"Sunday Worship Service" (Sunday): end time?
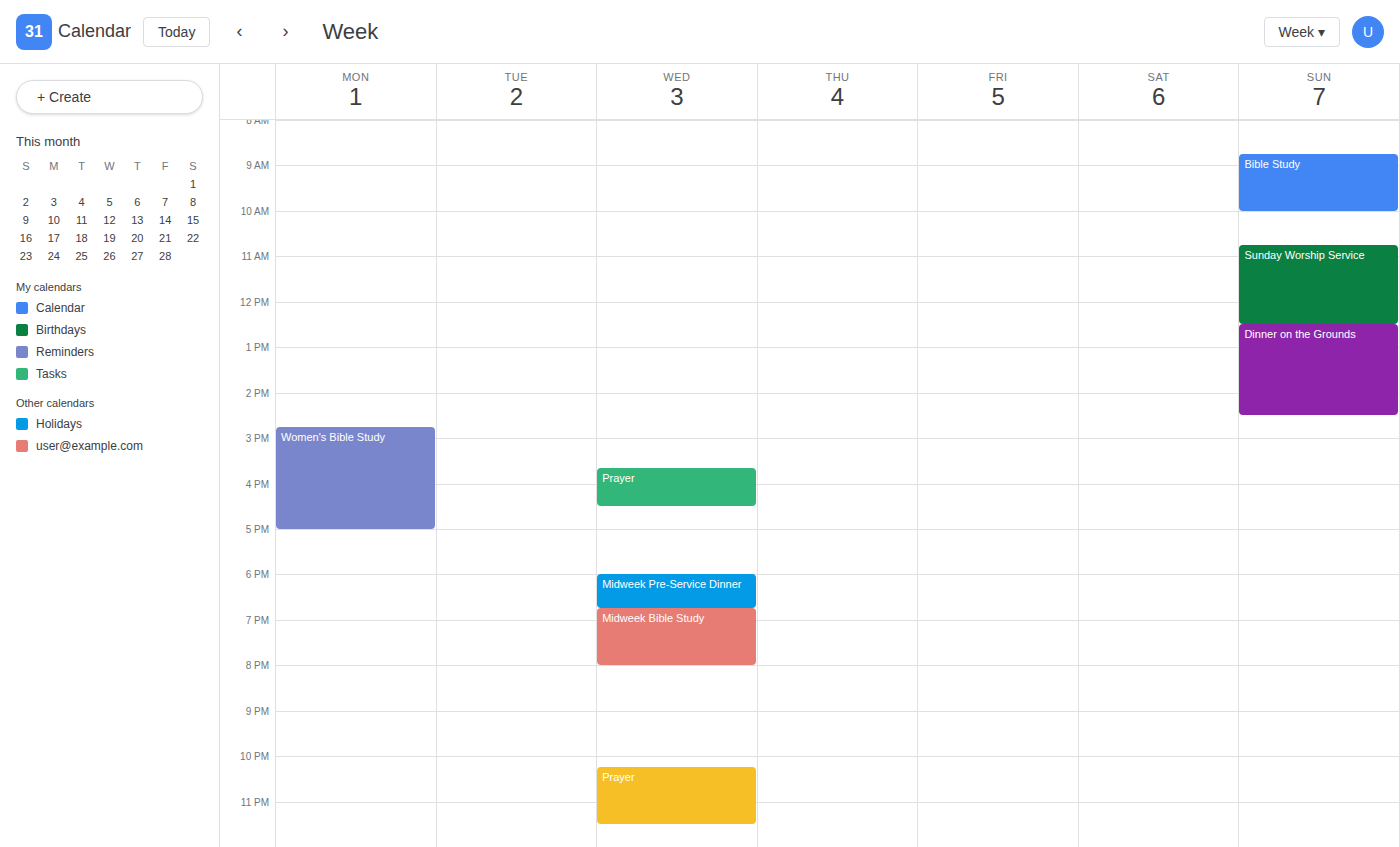
12:30 PM